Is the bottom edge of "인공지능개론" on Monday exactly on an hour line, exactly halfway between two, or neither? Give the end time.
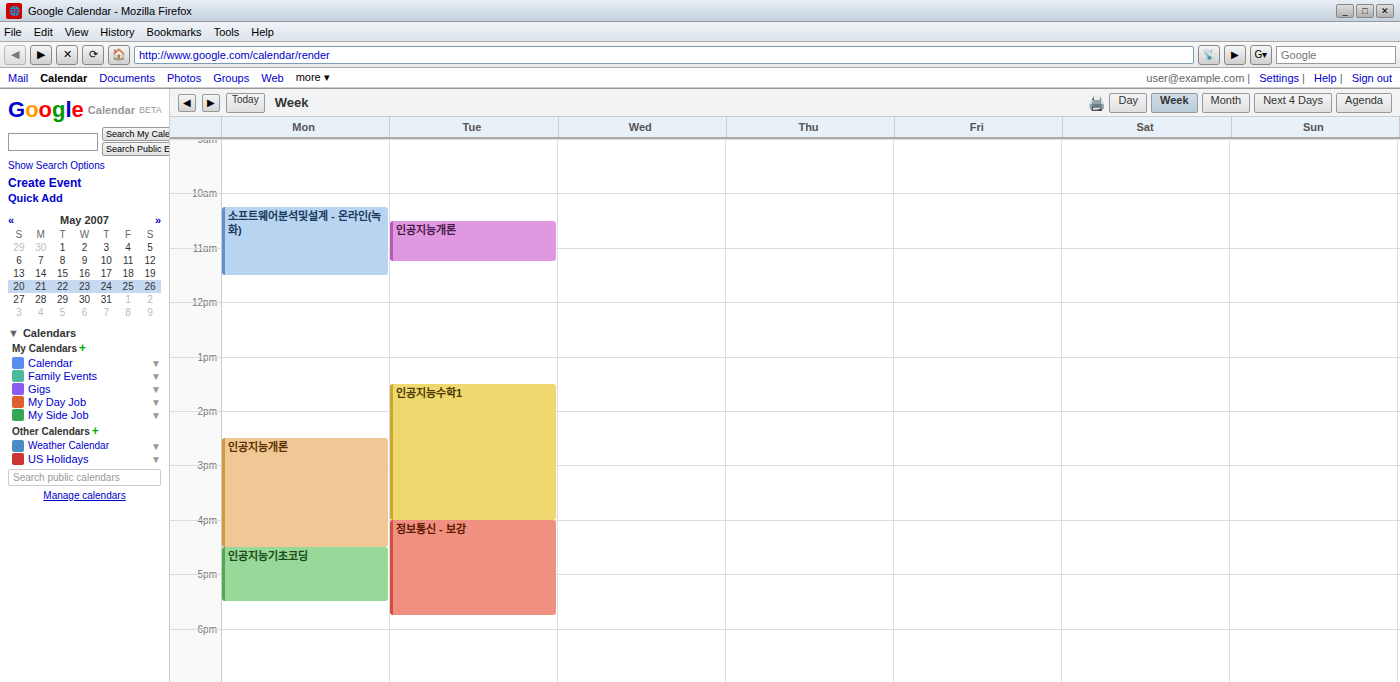
4:30 PM -- halfway between the 4 PM and 5 PM lines.